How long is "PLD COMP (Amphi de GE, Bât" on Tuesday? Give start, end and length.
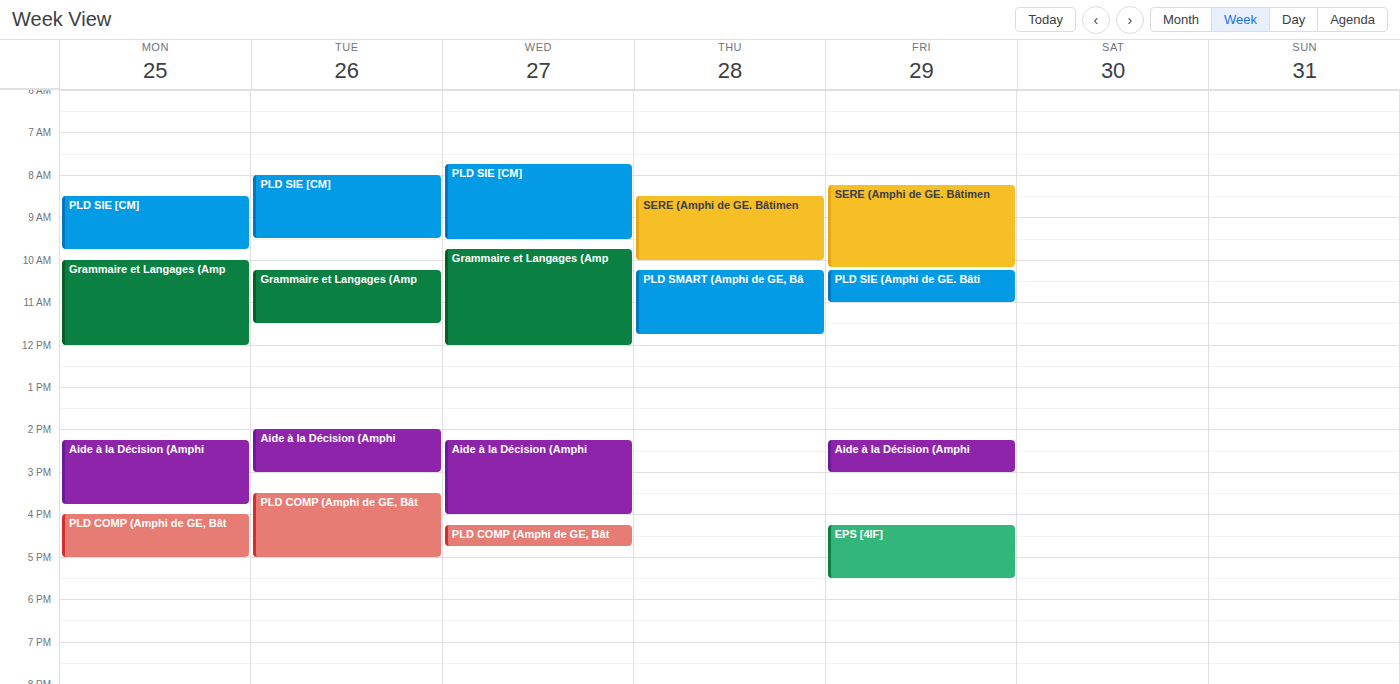
15:30 to 17:00, 1 hour 30 minutes